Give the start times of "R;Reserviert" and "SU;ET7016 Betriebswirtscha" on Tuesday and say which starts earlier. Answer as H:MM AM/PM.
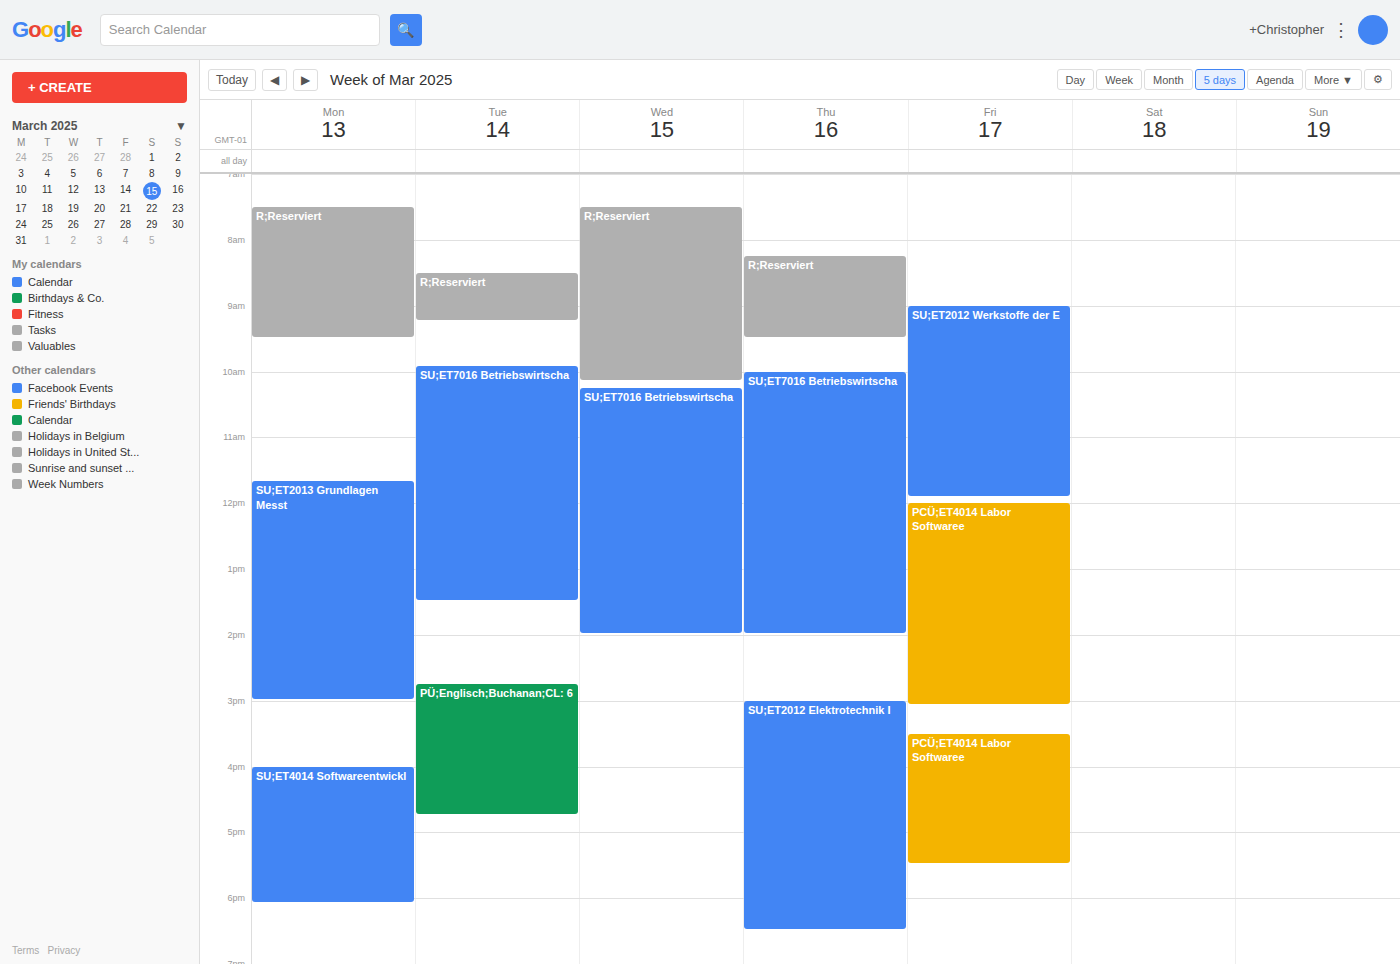
"R;Reserviert" 8:30 AM; "SU;ET7016 Betriebswirtscha" 9:55 AM.